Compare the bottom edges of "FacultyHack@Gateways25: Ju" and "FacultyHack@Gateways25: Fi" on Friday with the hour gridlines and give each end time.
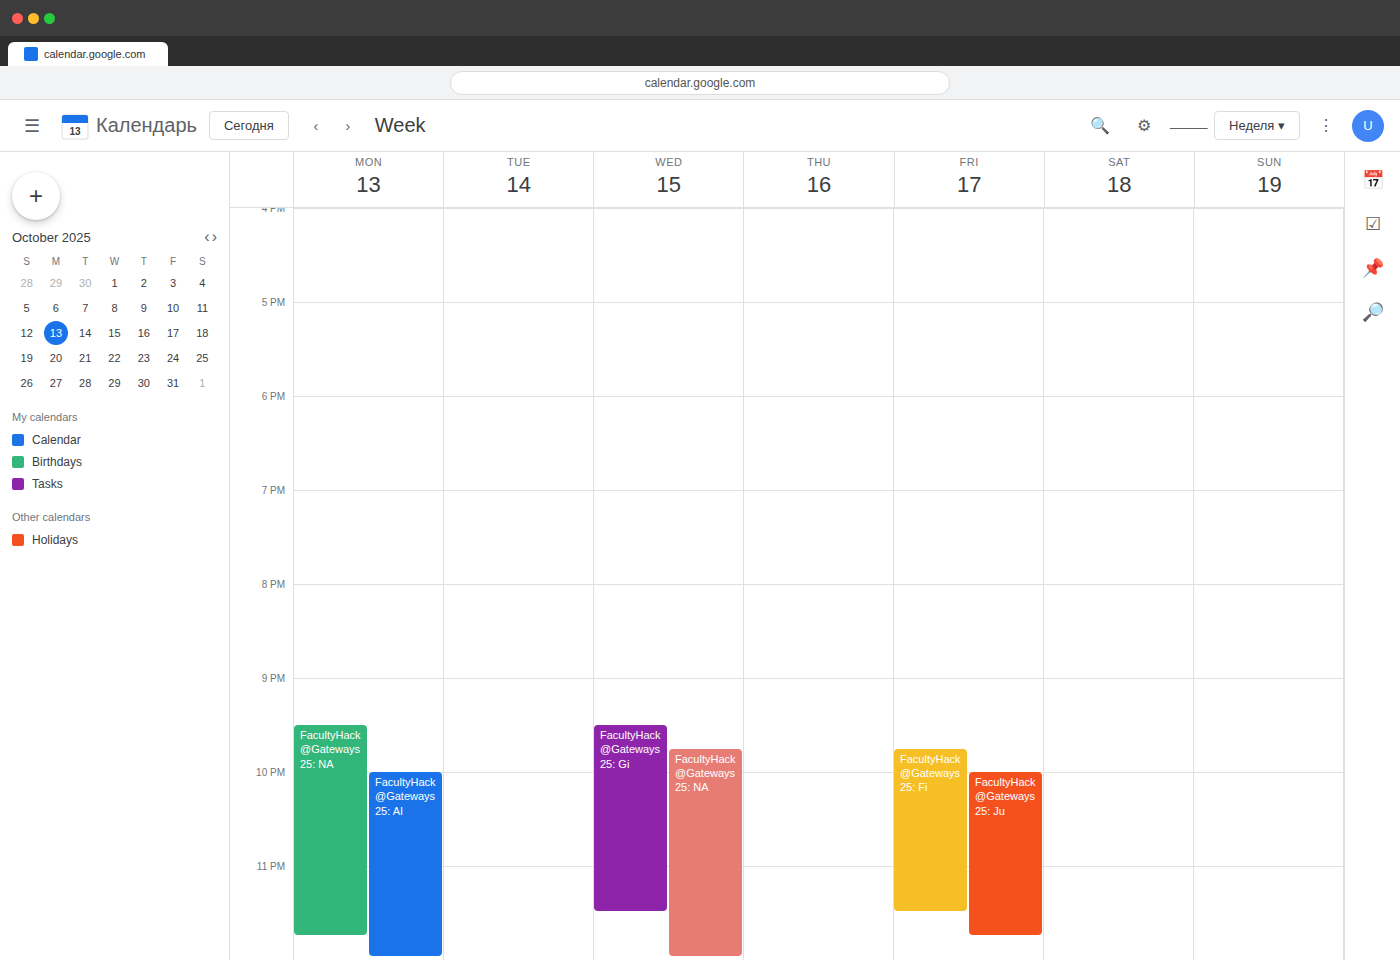
"FacultyHack@Gateways25: Ju": 11:45 PM, neither: three quarters of the way from the 11 PM line to the 12 AM line. "FacultyHack@Gateways25: Fi": 11:30 PM, halfway between the 11 PM and 12 AM lines.